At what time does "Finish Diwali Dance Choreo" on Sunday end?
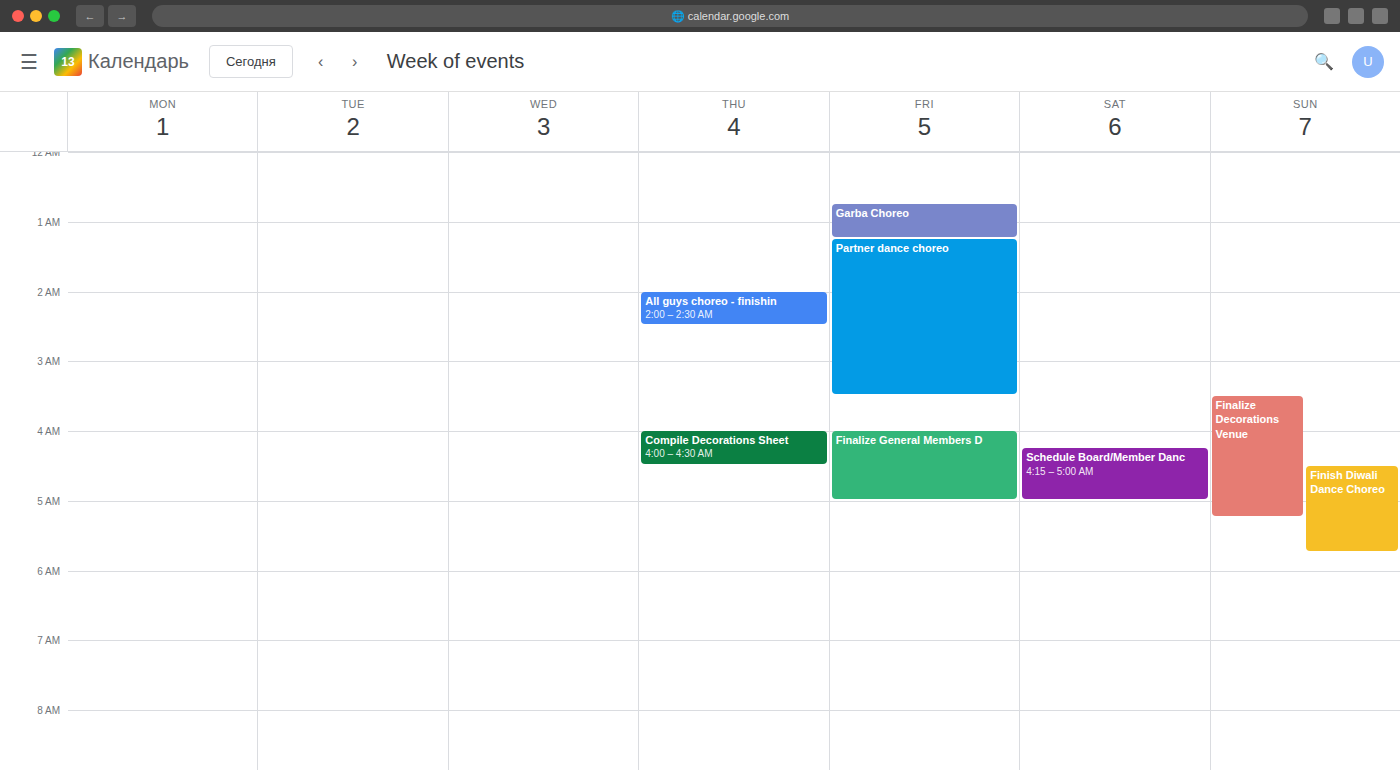
5:45 AM